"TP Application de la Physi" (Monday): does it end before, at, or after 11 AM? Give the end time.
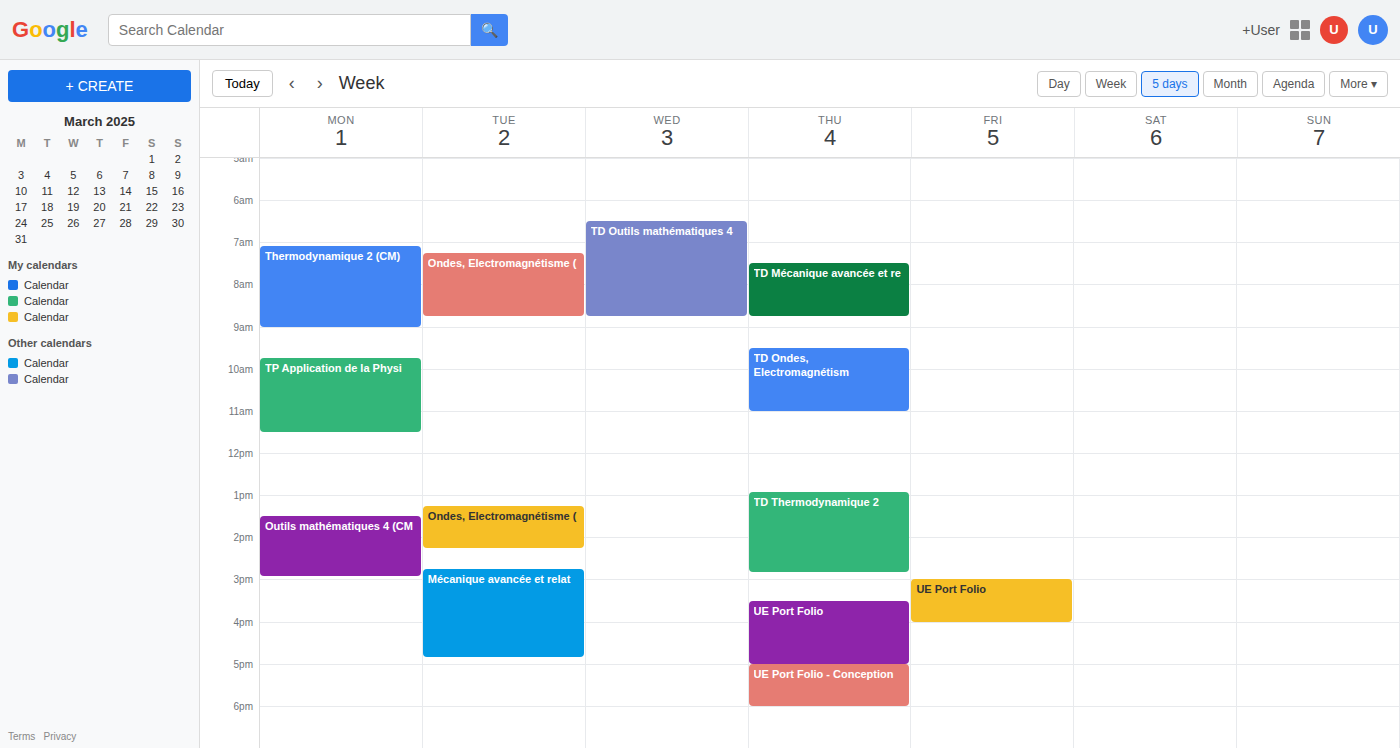
11:30 AM -- after 11 AM, 30 minutes below the 11 AM line.